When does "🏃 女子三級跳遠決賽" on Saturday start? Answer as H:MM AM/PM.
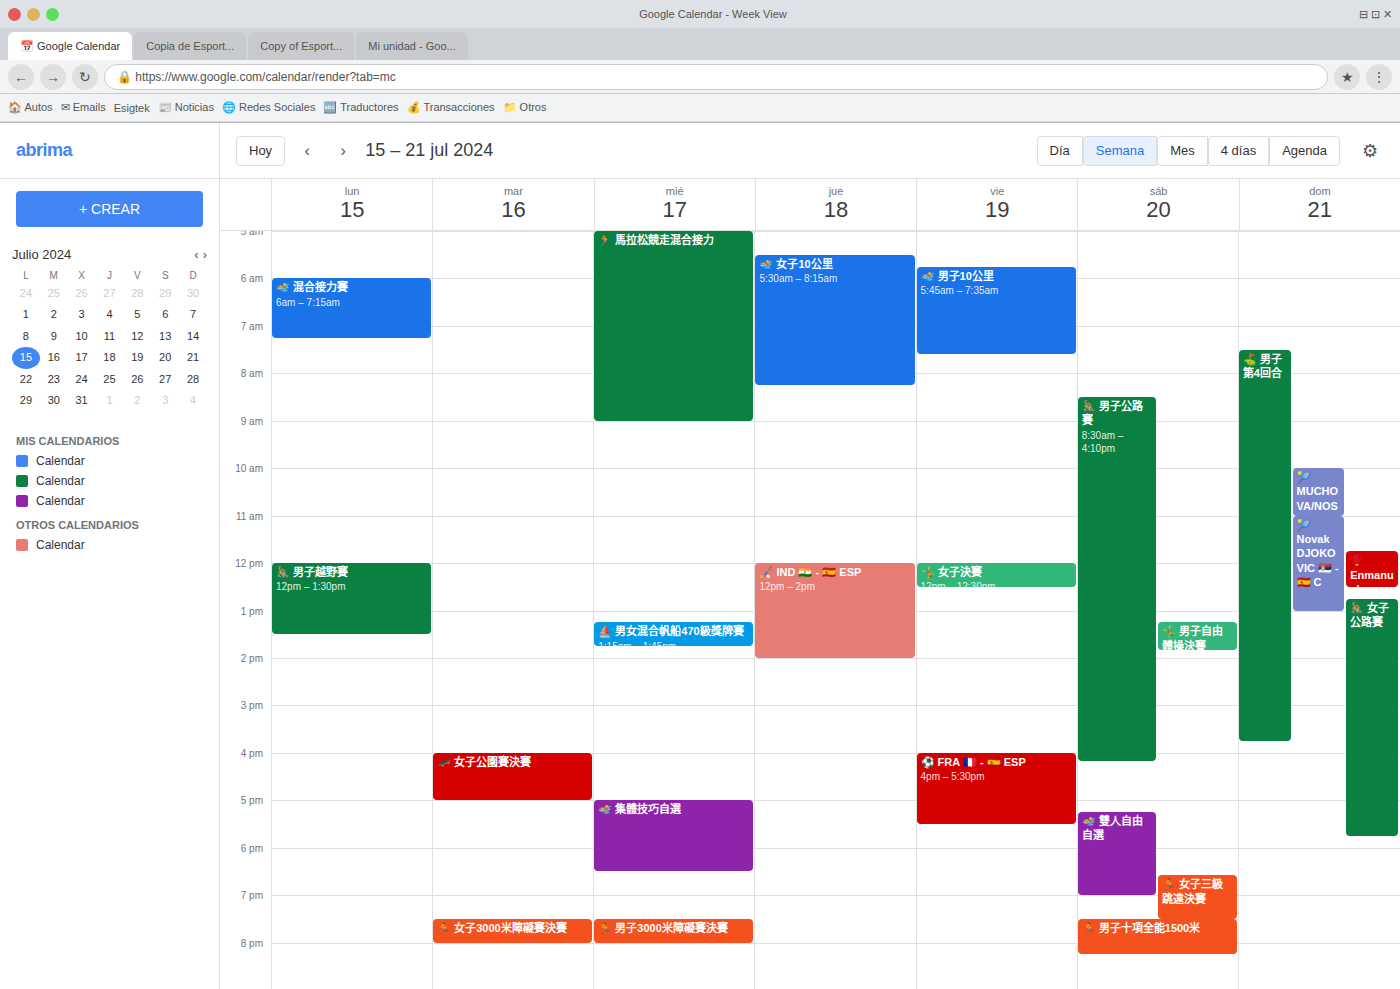
6:35 PM